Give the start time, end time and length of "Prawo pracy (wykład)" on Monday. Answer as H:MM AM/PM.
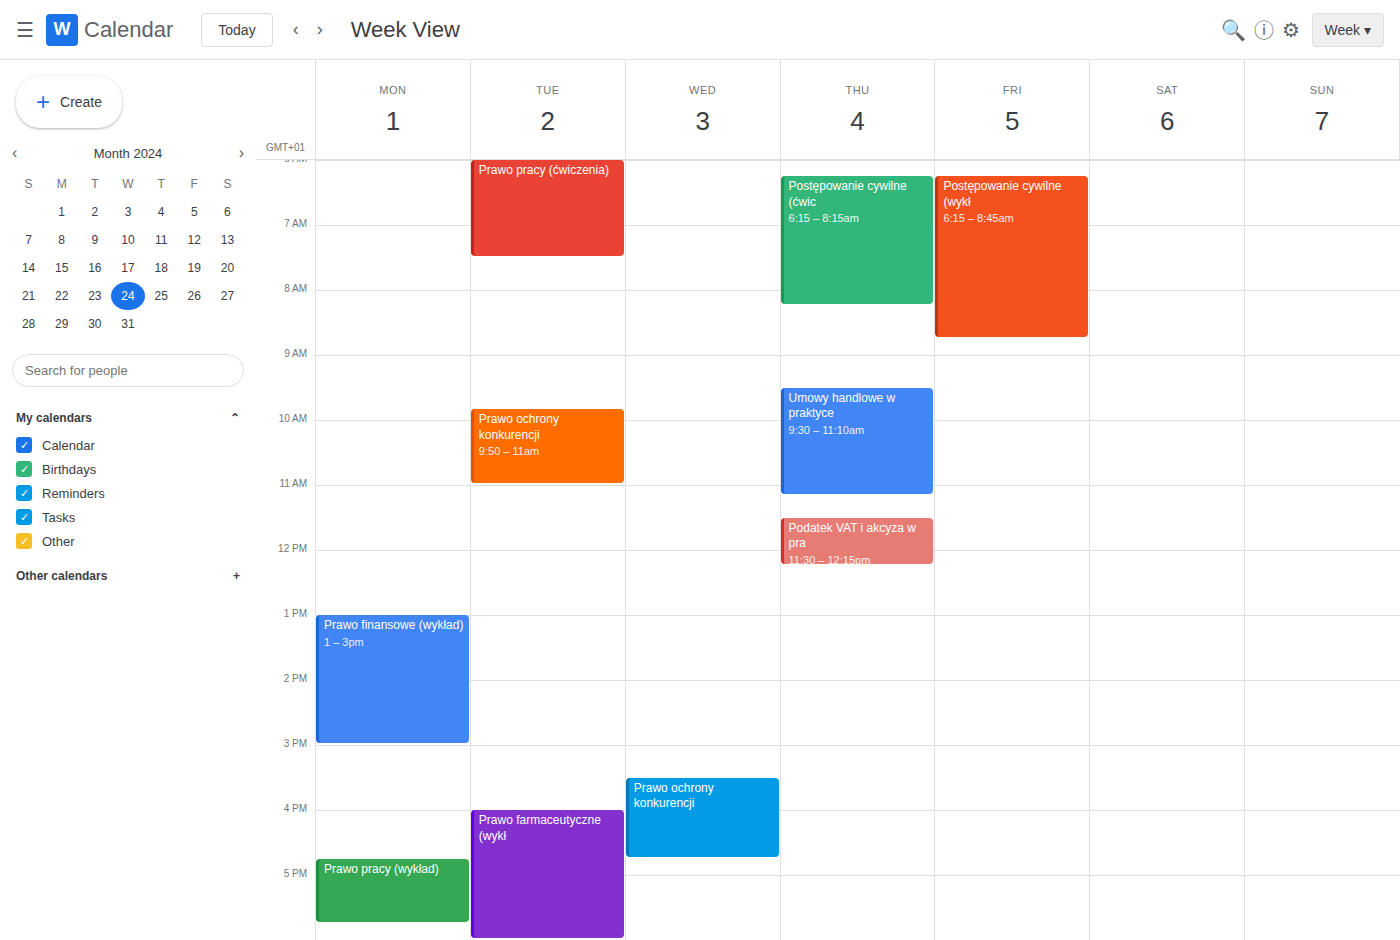
4:45 PM to 5:45 PM, 1 hour